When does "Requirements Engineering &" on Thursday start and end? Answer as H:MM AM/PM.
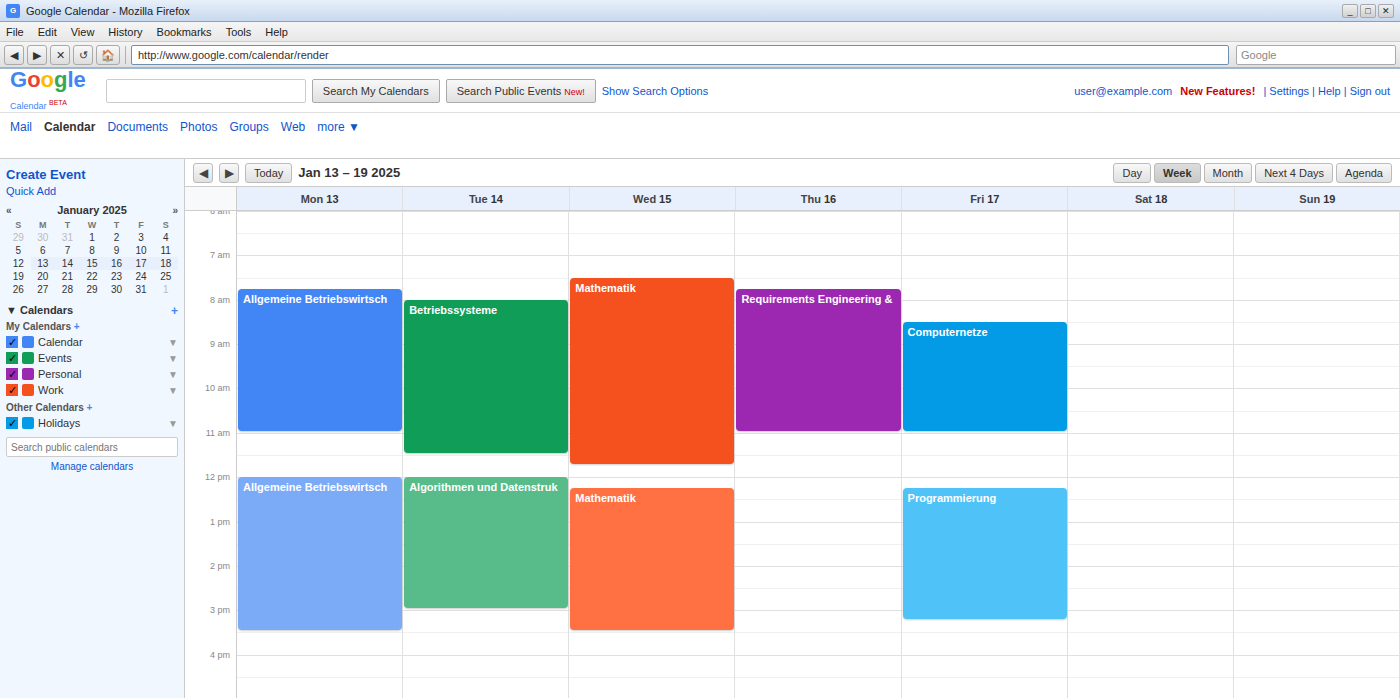
7:45 AM to 11:00 AM